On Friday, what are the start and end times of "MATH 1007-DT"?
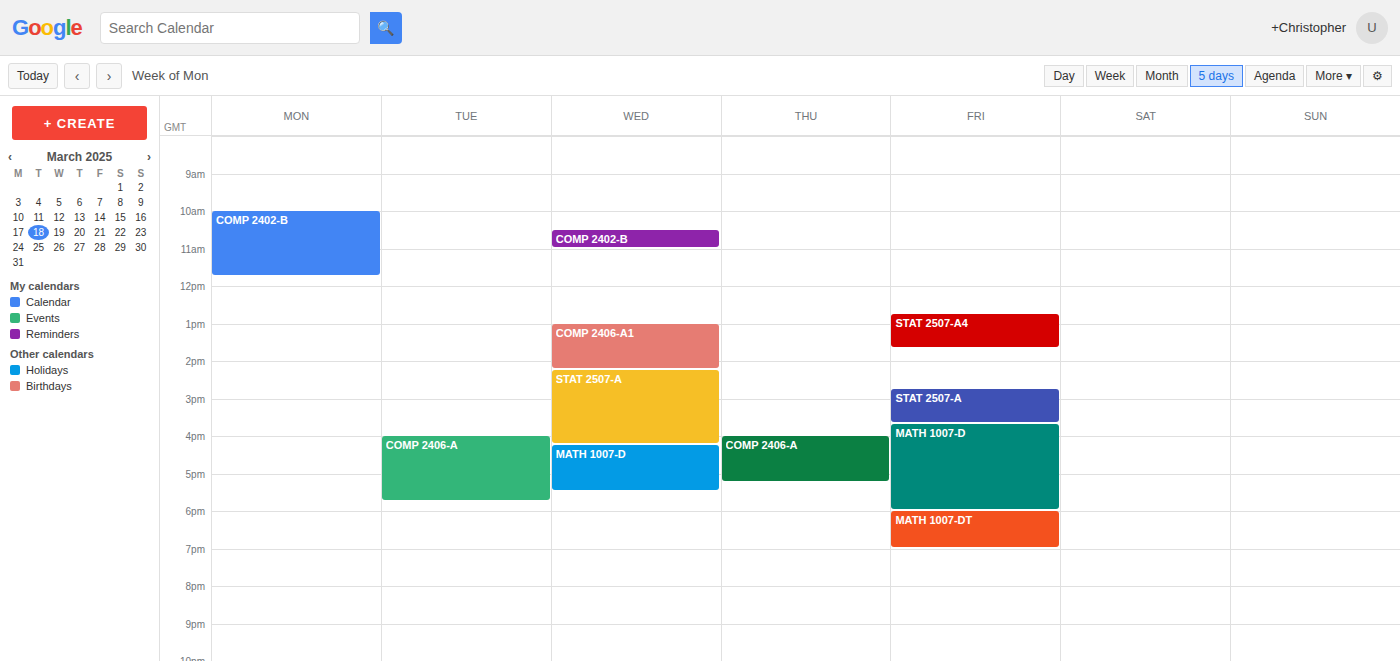
6:00 PM to 7:00 PM